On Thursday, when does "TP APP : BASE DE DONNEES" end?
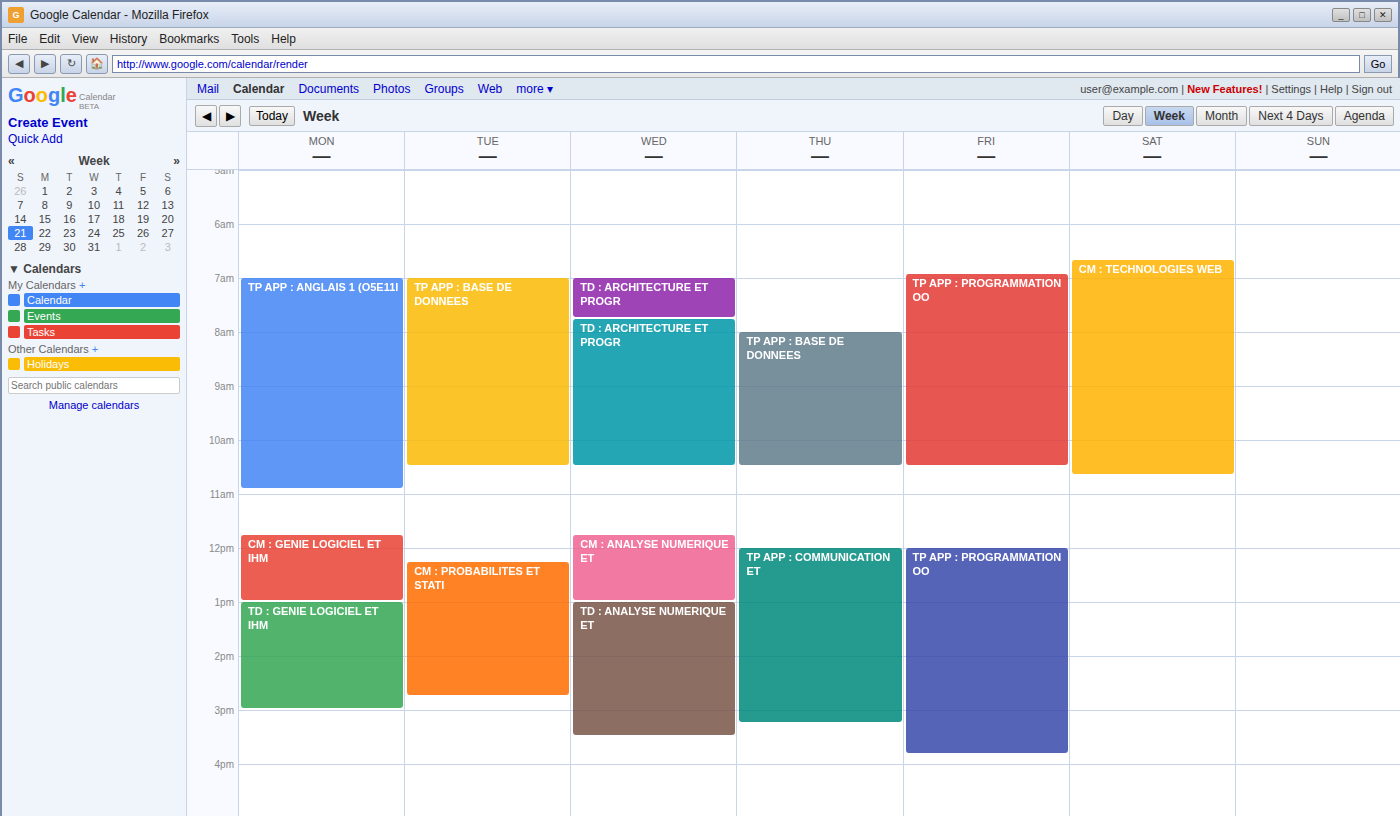
10:30 AM